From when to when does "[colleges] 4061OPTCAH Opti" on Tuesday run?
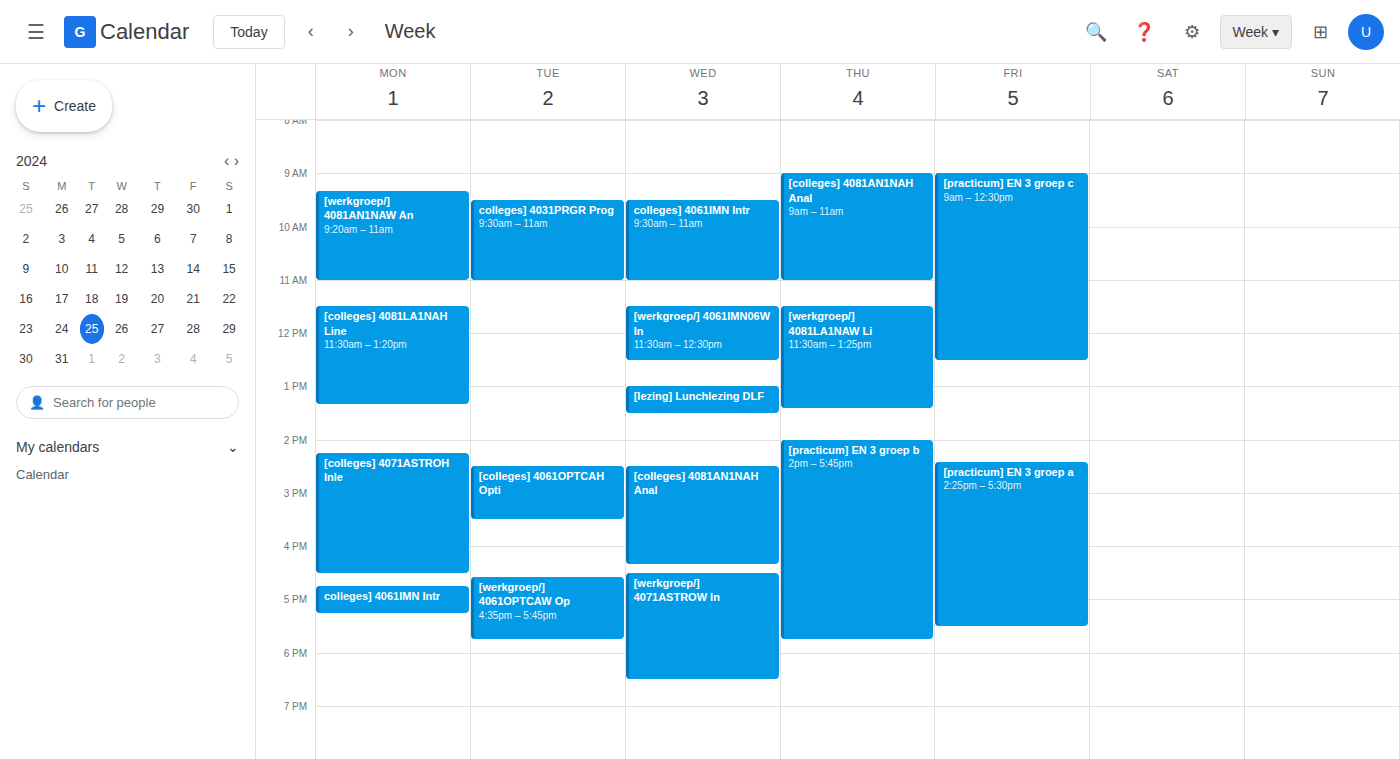
14:30 to 15:30